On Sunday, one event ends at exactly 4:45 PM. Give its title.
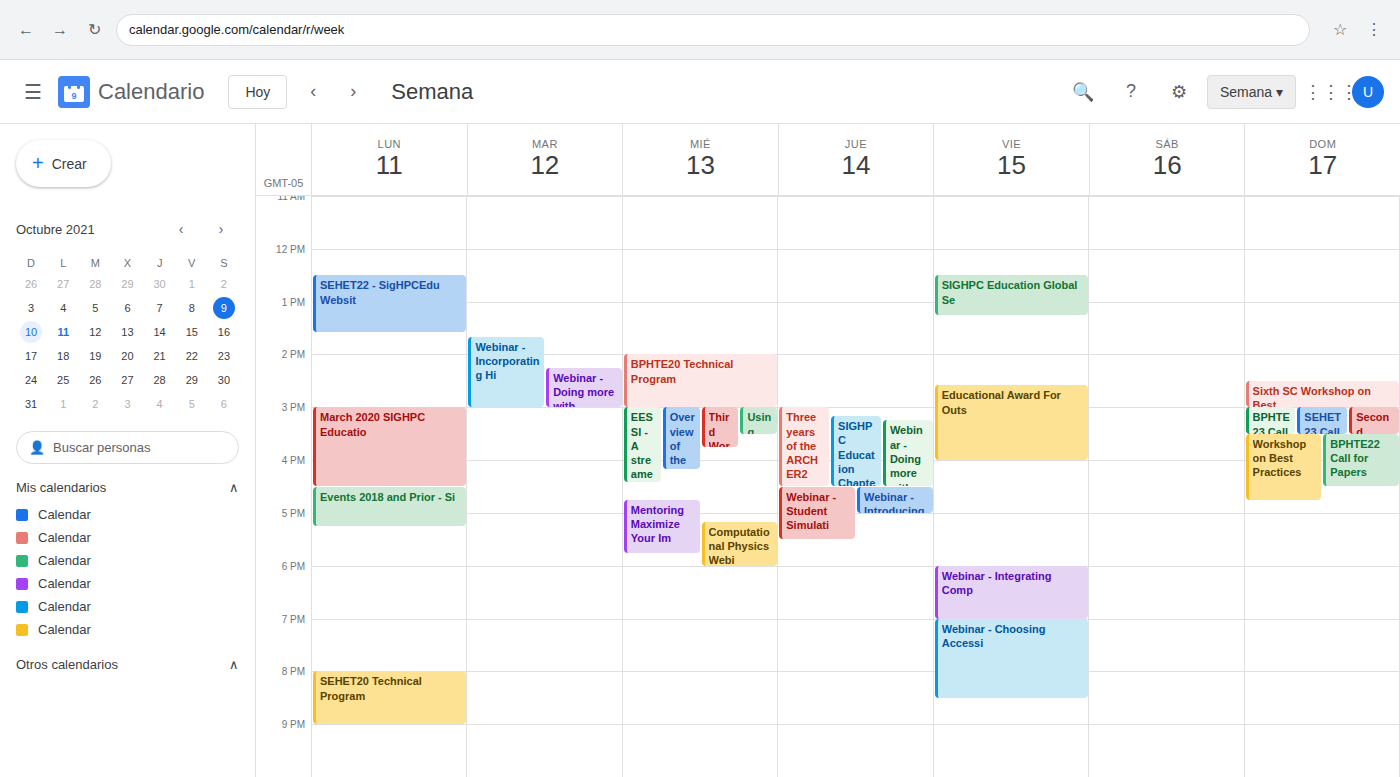
"Workshop on Best Practices"